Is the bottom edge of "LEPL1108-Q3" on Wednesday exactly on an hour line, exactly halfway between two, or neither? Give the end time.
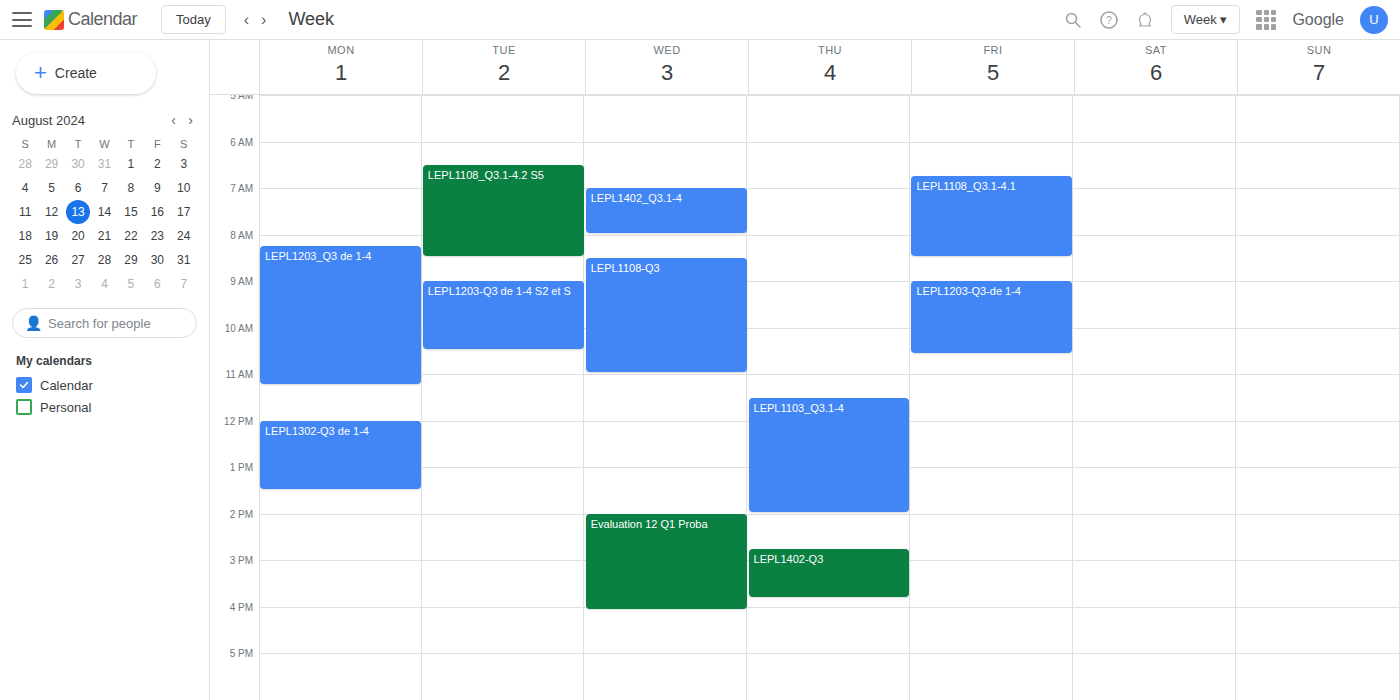
11:00 AM -- exactly on the 11 AM line.